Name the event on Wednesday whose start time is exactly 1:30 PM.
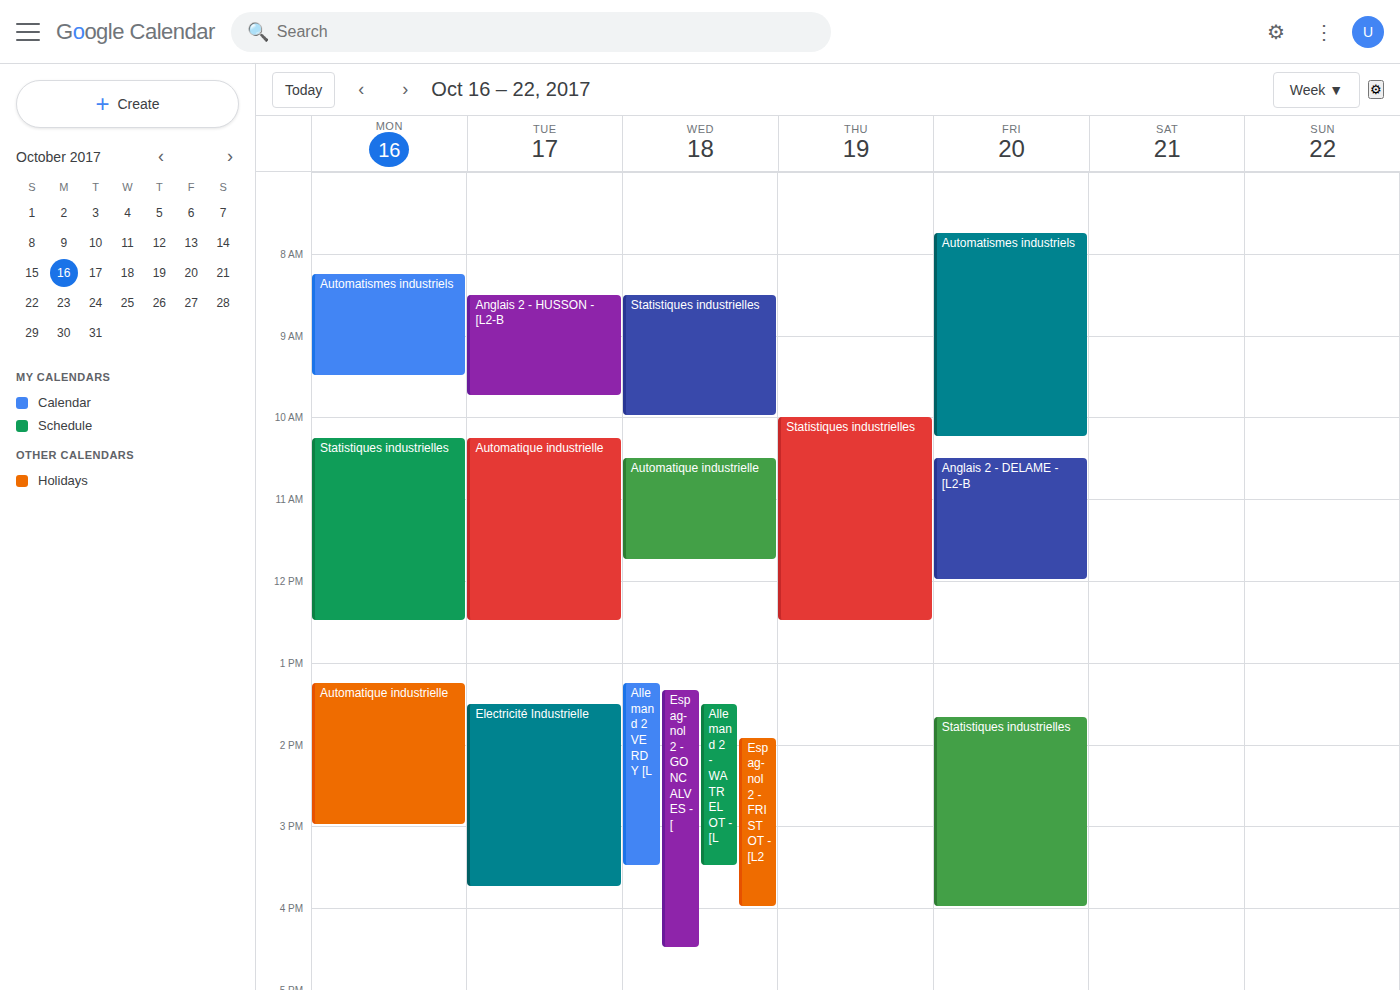
"Allemand 2 - WATRELOT - [L"